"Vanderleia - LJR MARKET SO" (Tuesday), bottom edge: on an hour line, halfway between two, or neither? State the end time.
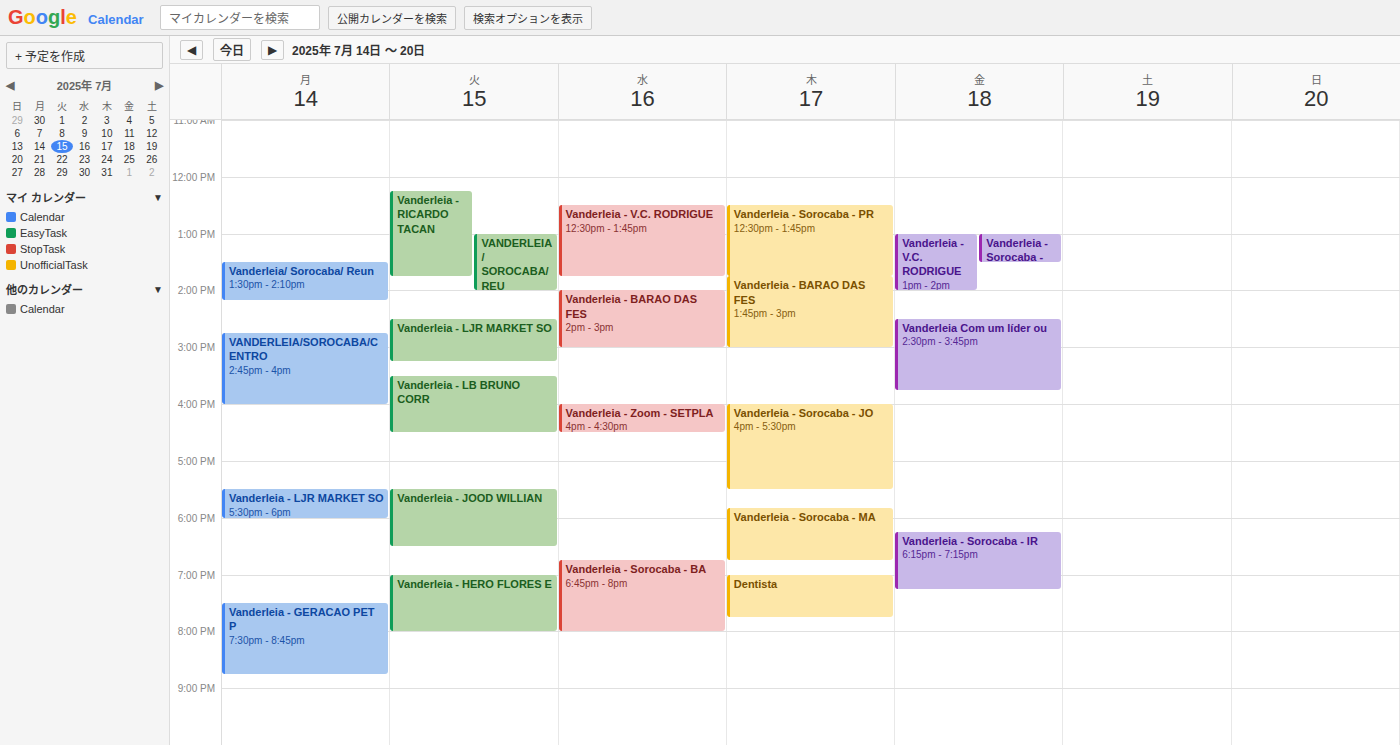
3:15 PM -- neither: a quarter of the way from the 3 PM line to the 4 PM line.